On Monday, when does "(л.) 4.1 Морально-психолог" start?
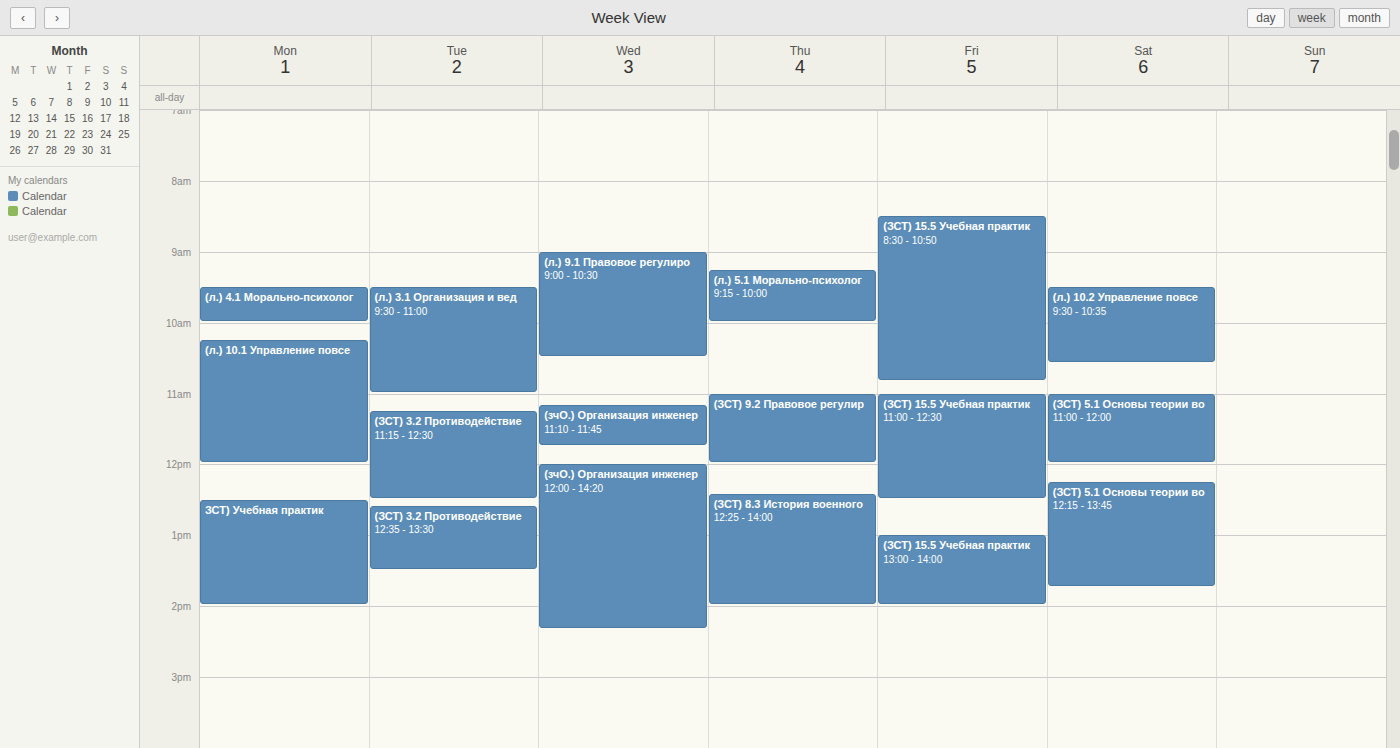
9:30 AM